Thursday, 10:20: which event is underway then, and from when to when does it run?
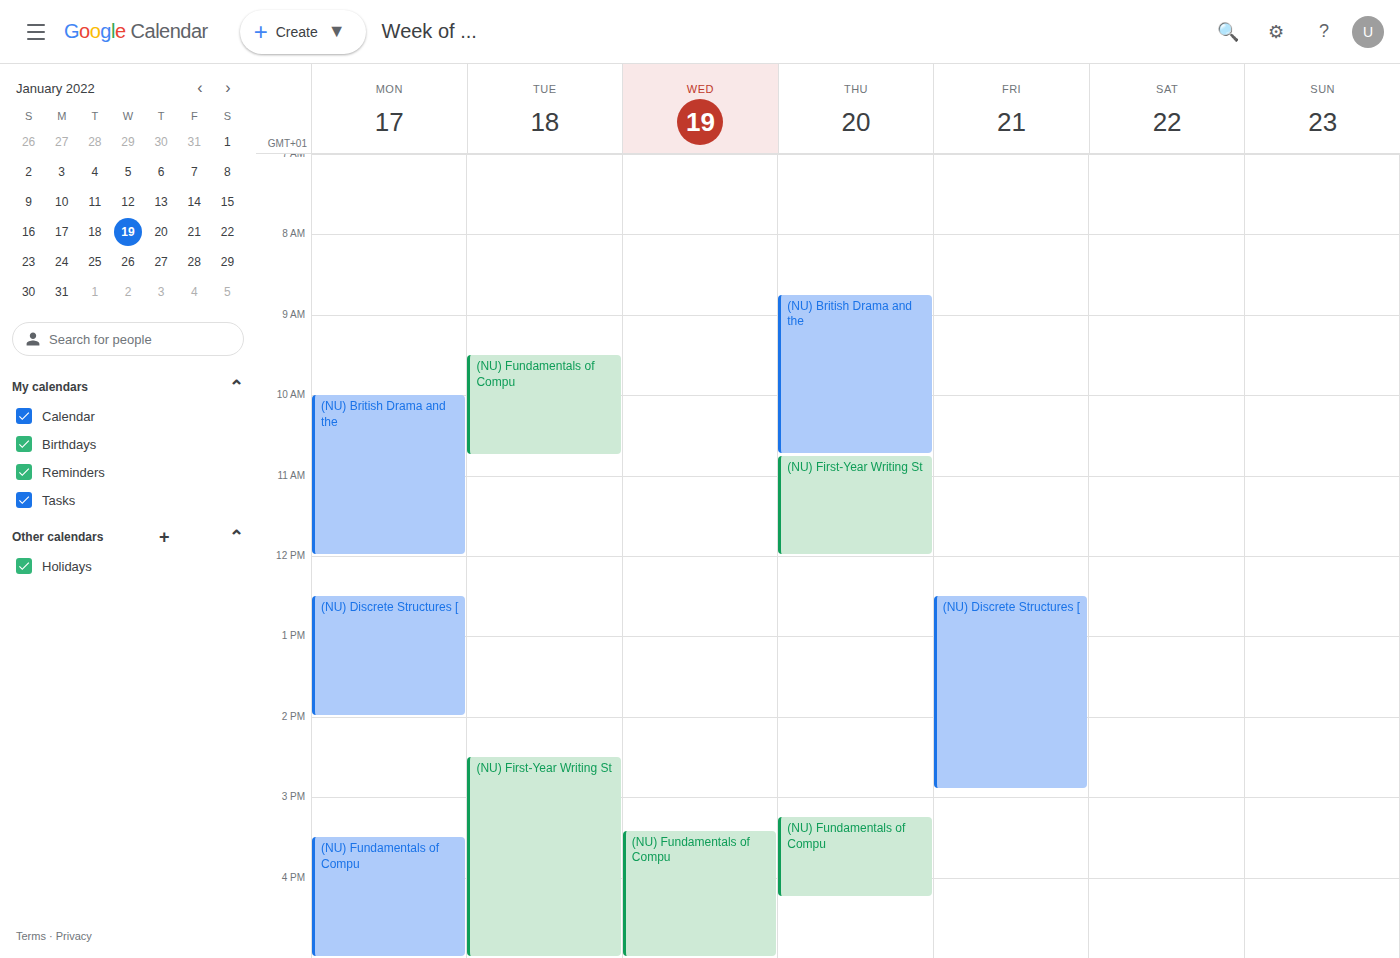
"(NU) British Drama and the", 08:45 to 10:45